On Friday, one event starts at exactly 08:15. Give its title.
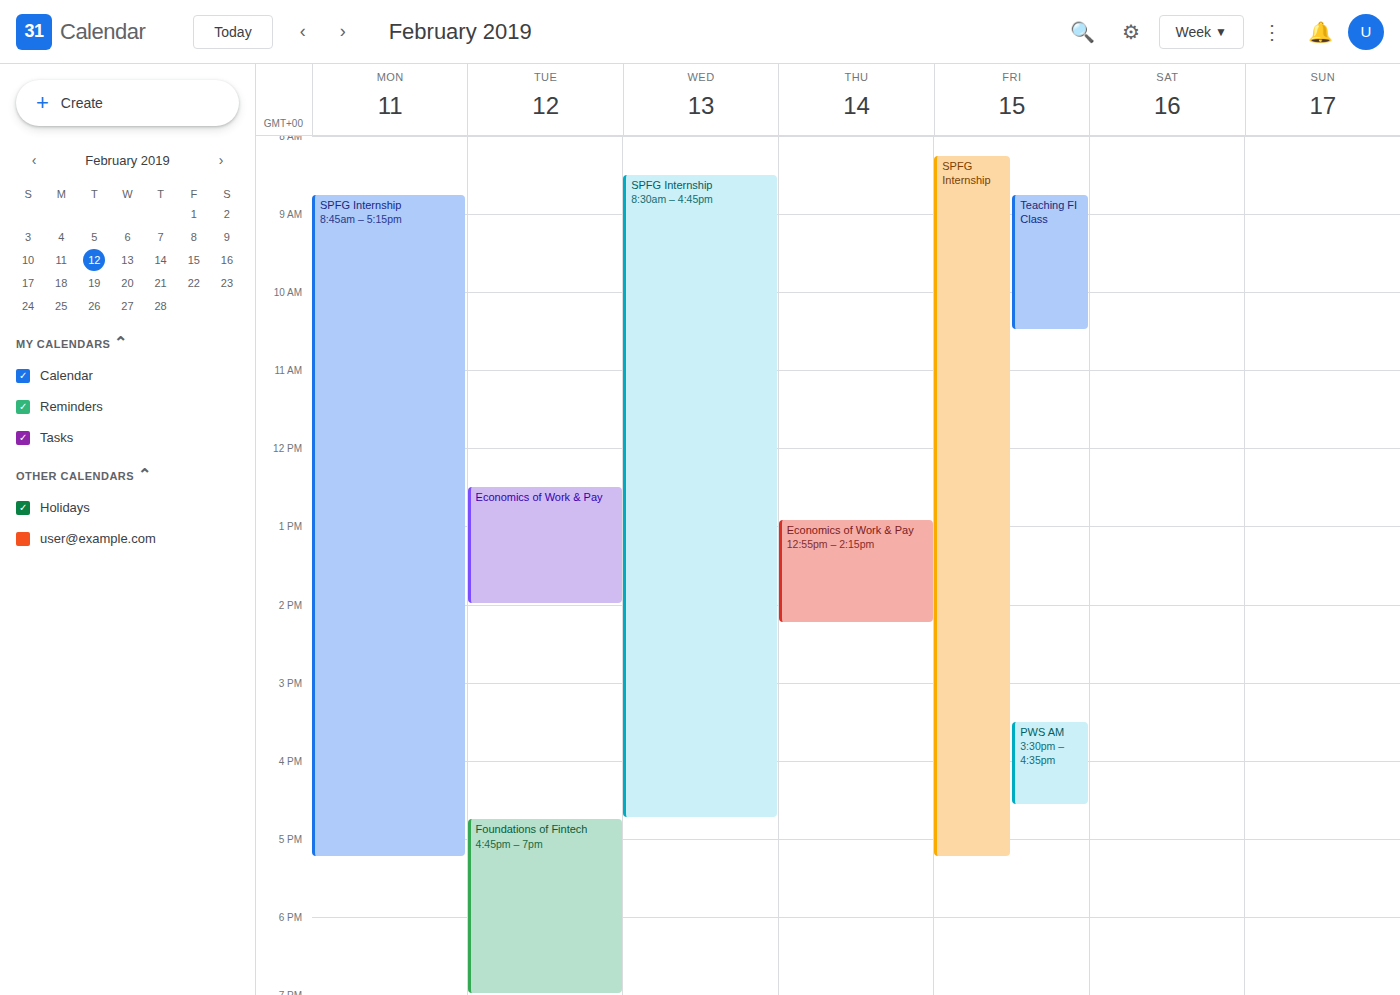
"SPFG Internship"